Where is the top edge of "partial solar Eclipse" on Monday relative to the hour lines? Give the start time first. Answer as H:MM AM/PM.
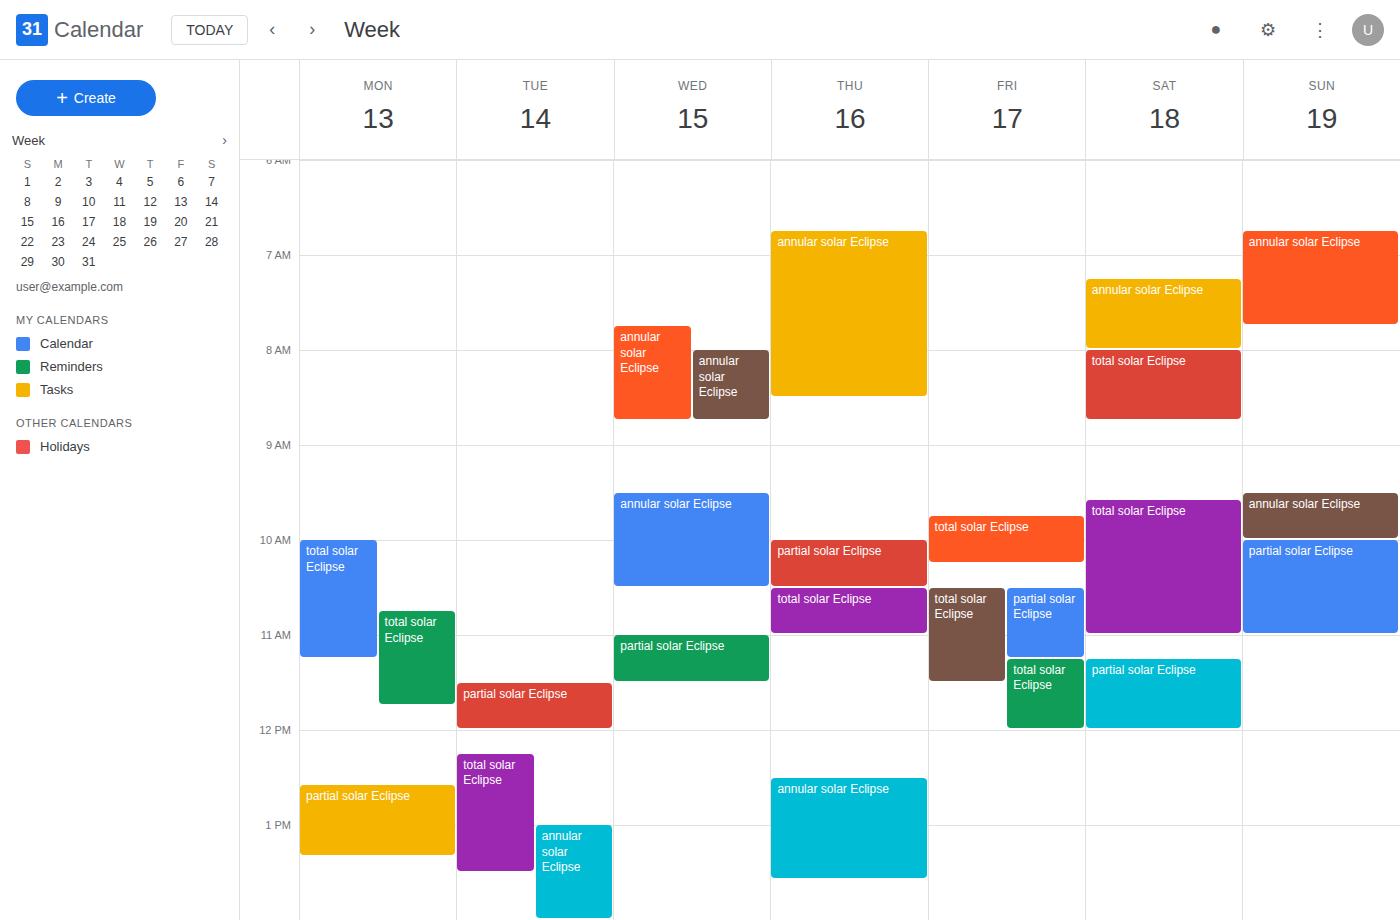
12:35 PM -- neither: 35 minutes below the 12 PM line and 25 minutes above the 1 PM line.